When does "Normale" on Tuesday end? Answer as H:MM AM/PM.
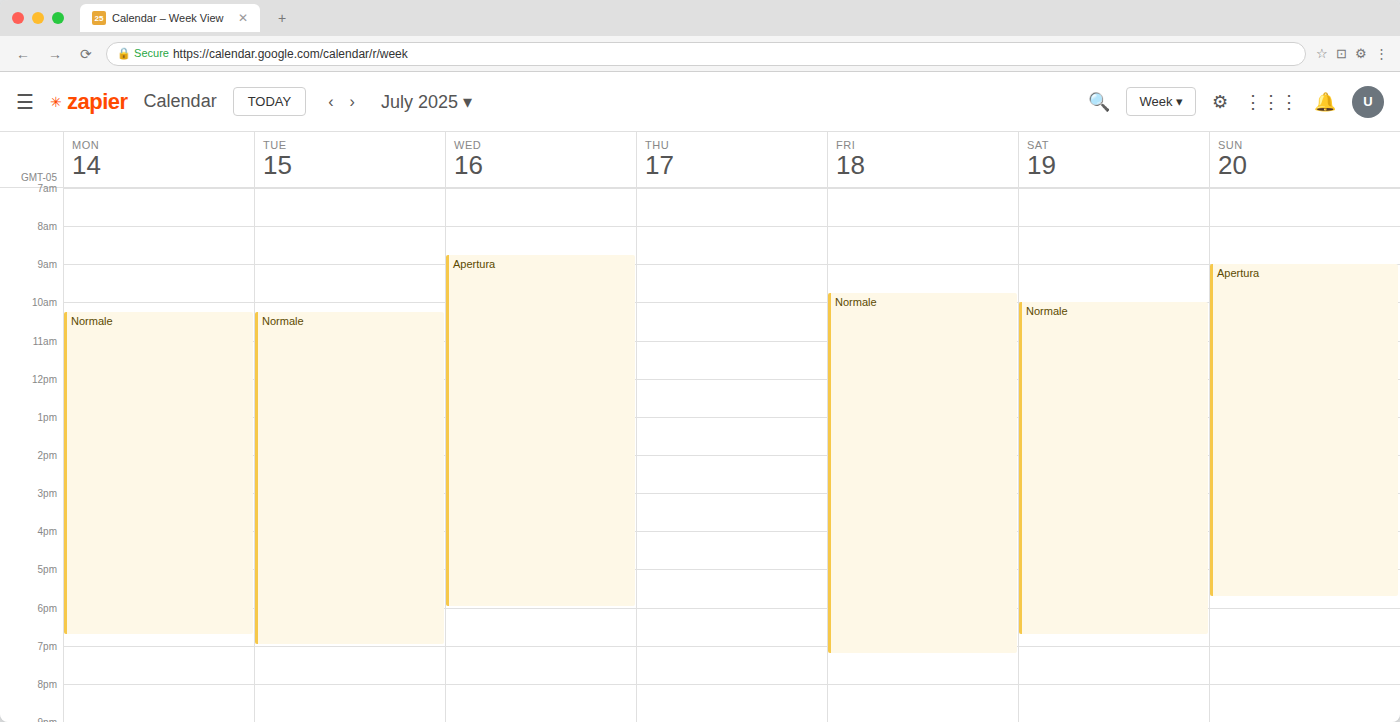
7:00 PM